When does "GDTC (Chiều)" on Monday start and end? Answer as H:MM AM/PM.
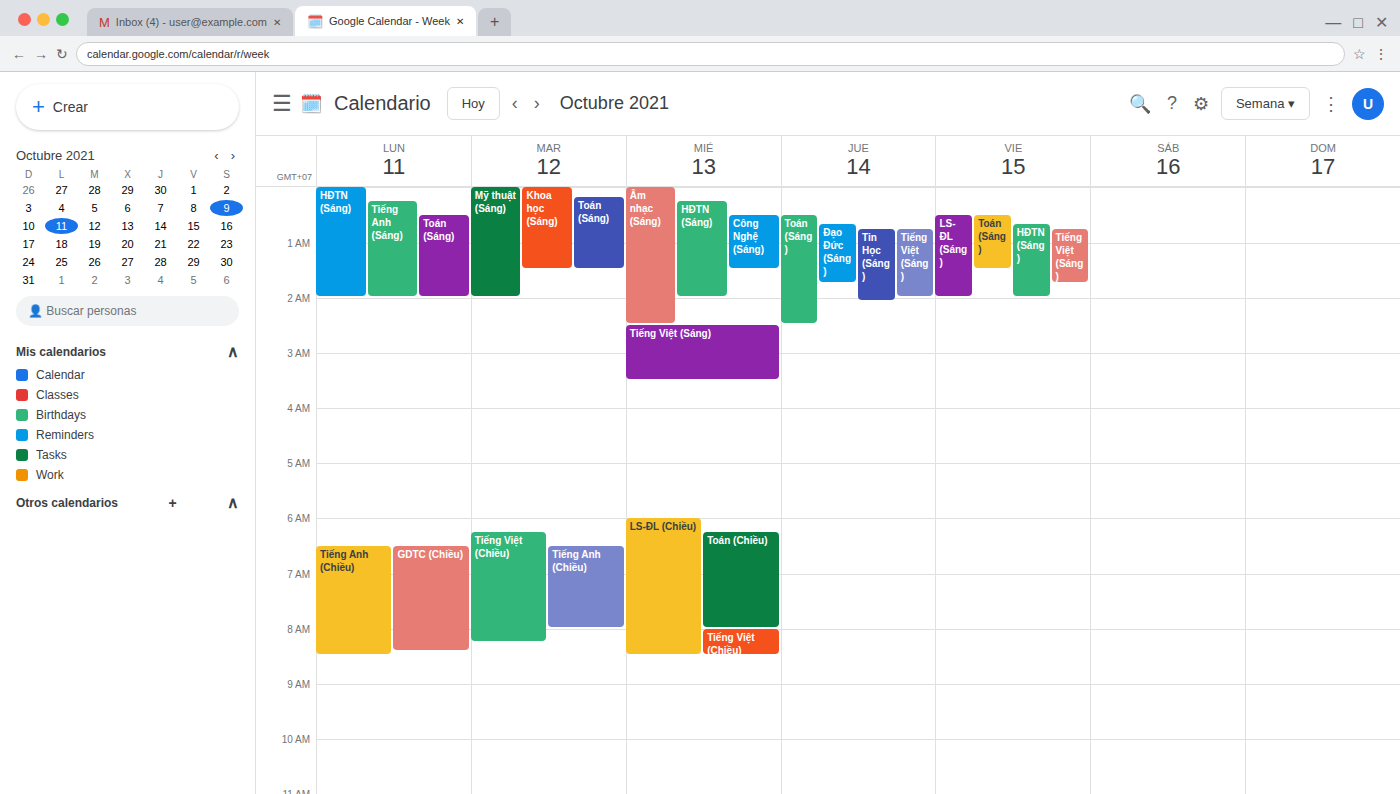
6:30 AM to 8:25 AM